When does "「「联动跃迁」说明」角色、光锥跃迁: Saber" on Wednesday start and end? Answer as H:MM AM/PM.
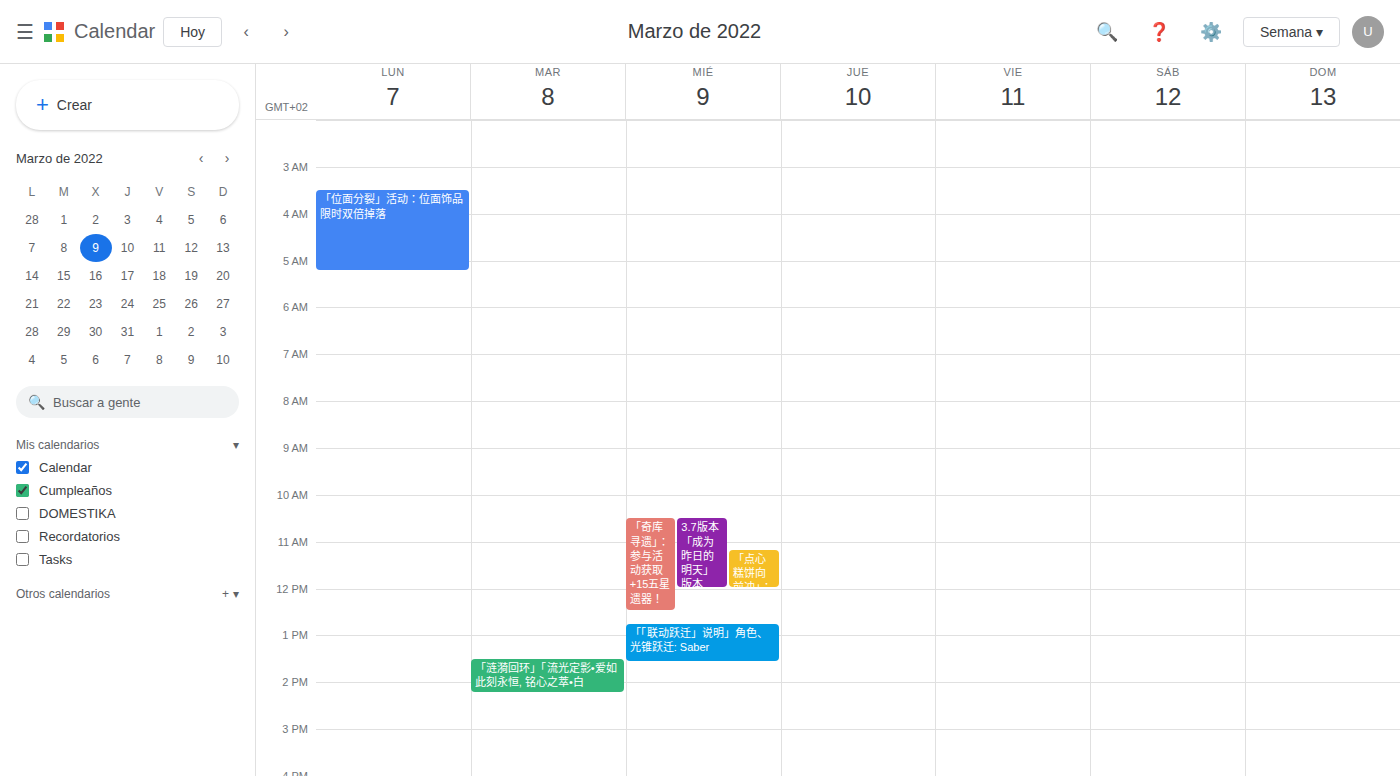
12:45 PM to 1:35 PM